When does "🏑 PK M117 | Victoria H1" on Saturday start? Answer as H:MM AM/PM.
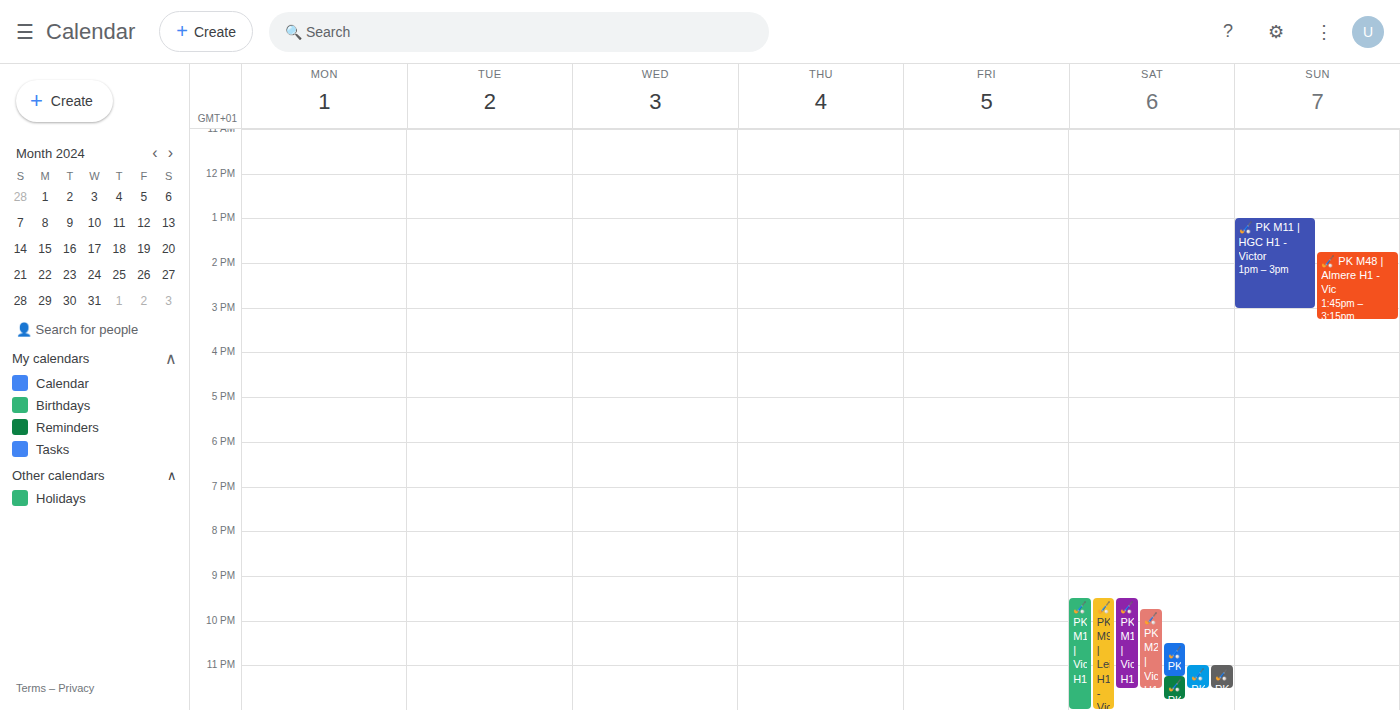
9:30 PM